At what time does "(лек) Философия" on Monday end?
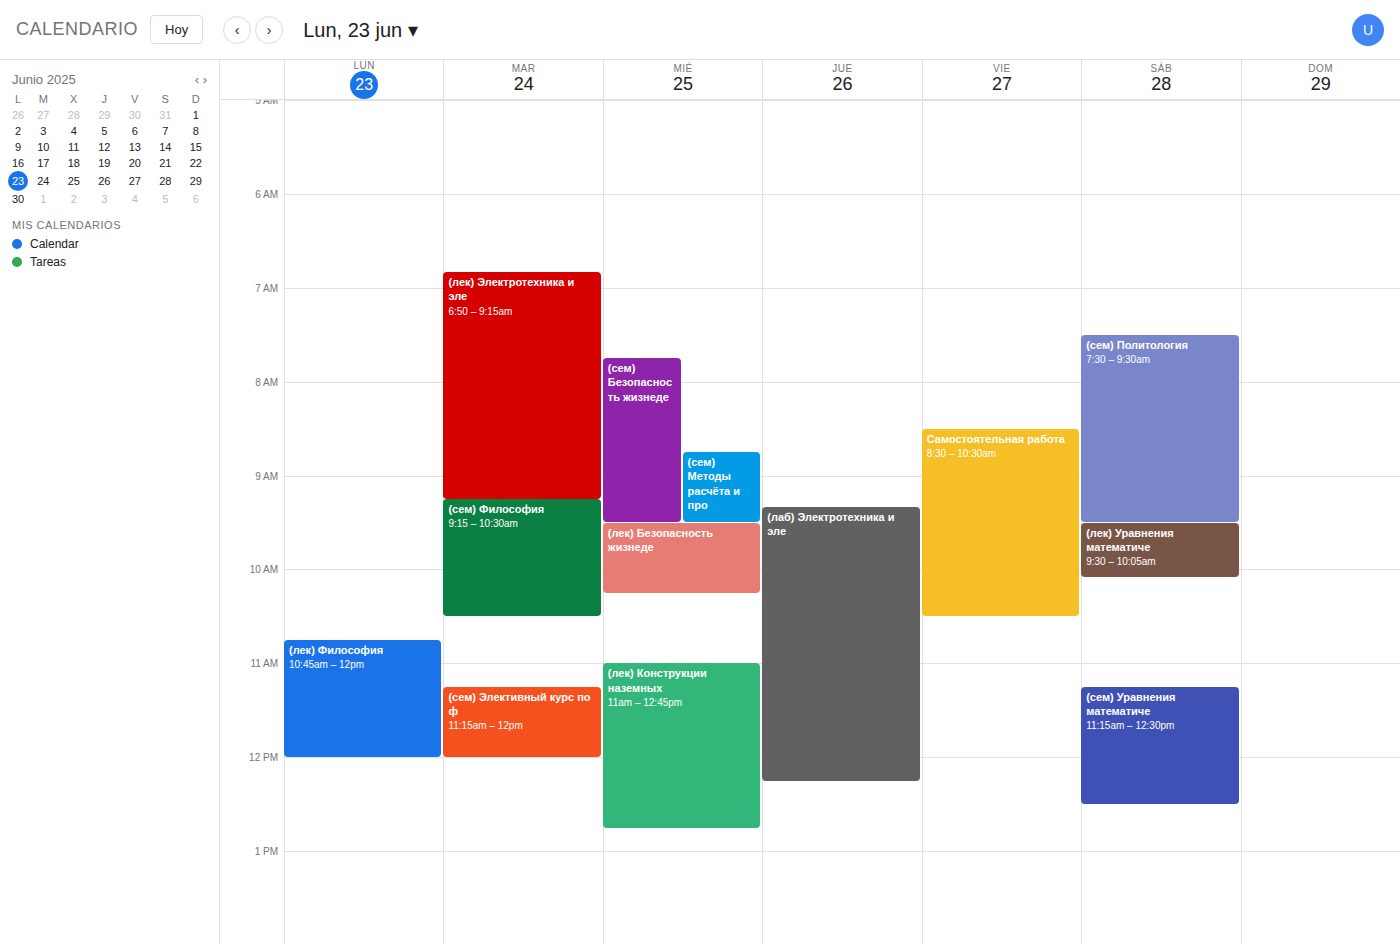
12:00 PM